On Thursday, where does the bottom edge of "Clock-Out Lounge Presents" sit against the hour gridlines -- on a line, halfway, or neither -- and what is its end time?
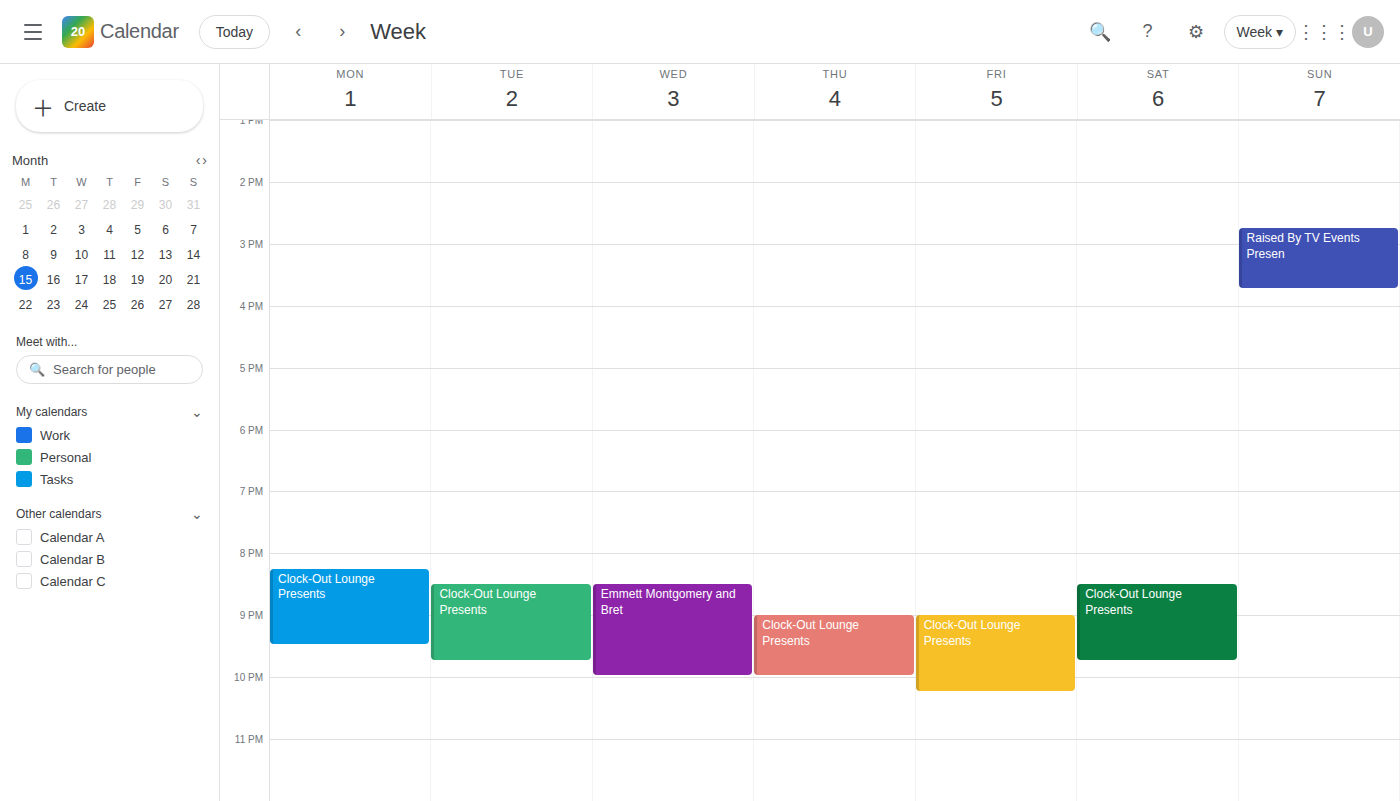
10:00 PM -- exactly on the 10 PM line.